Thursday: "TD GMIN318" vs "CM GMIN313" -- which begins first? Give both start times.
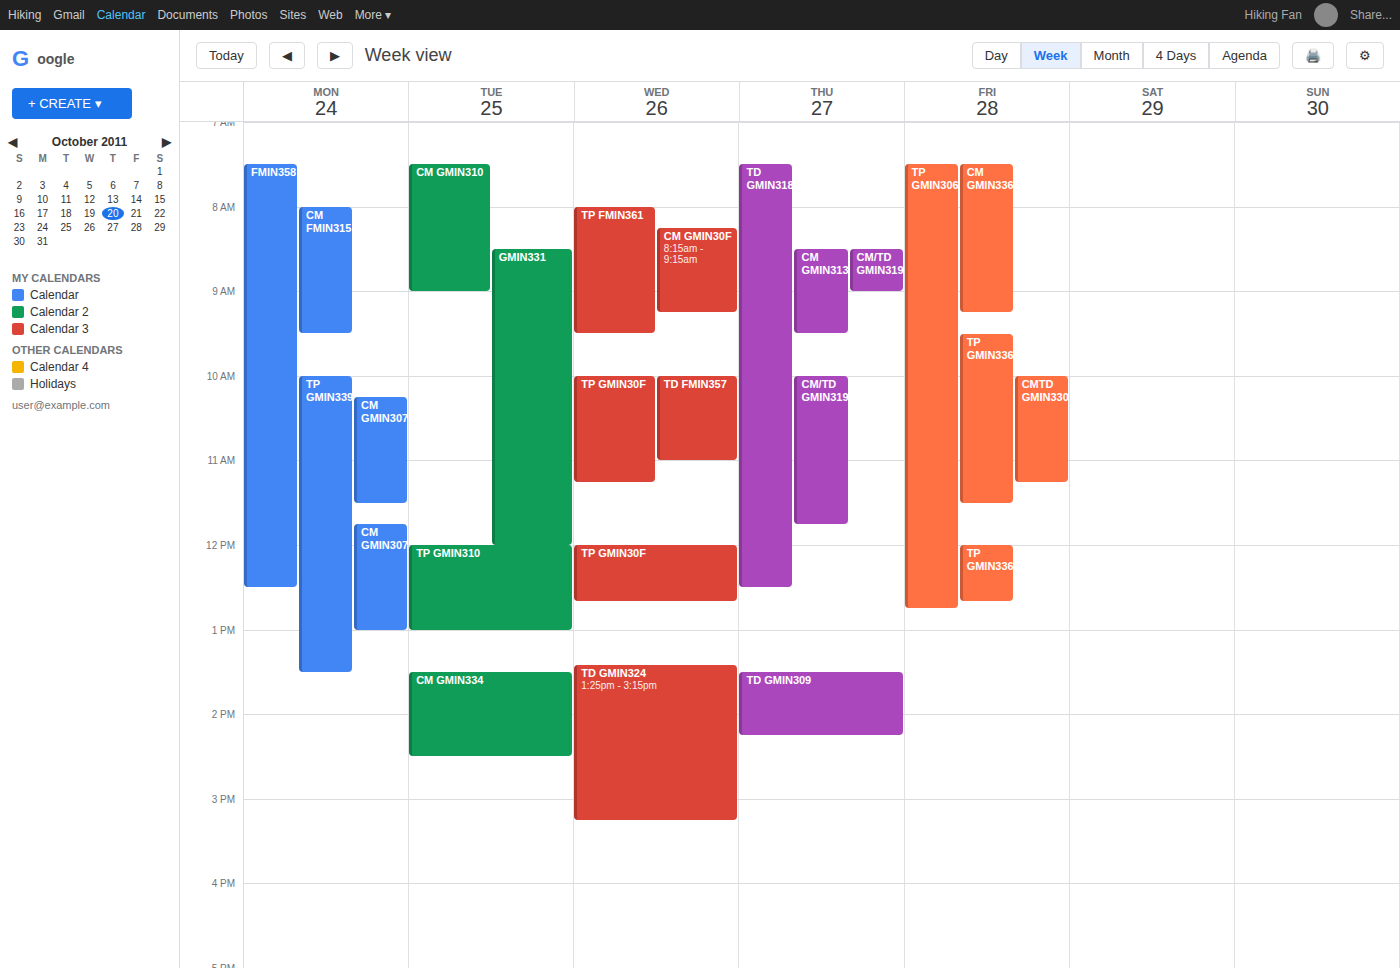
"TD GMIN318" 7:30 AM; "CM GMIN313" 8:30 AM.